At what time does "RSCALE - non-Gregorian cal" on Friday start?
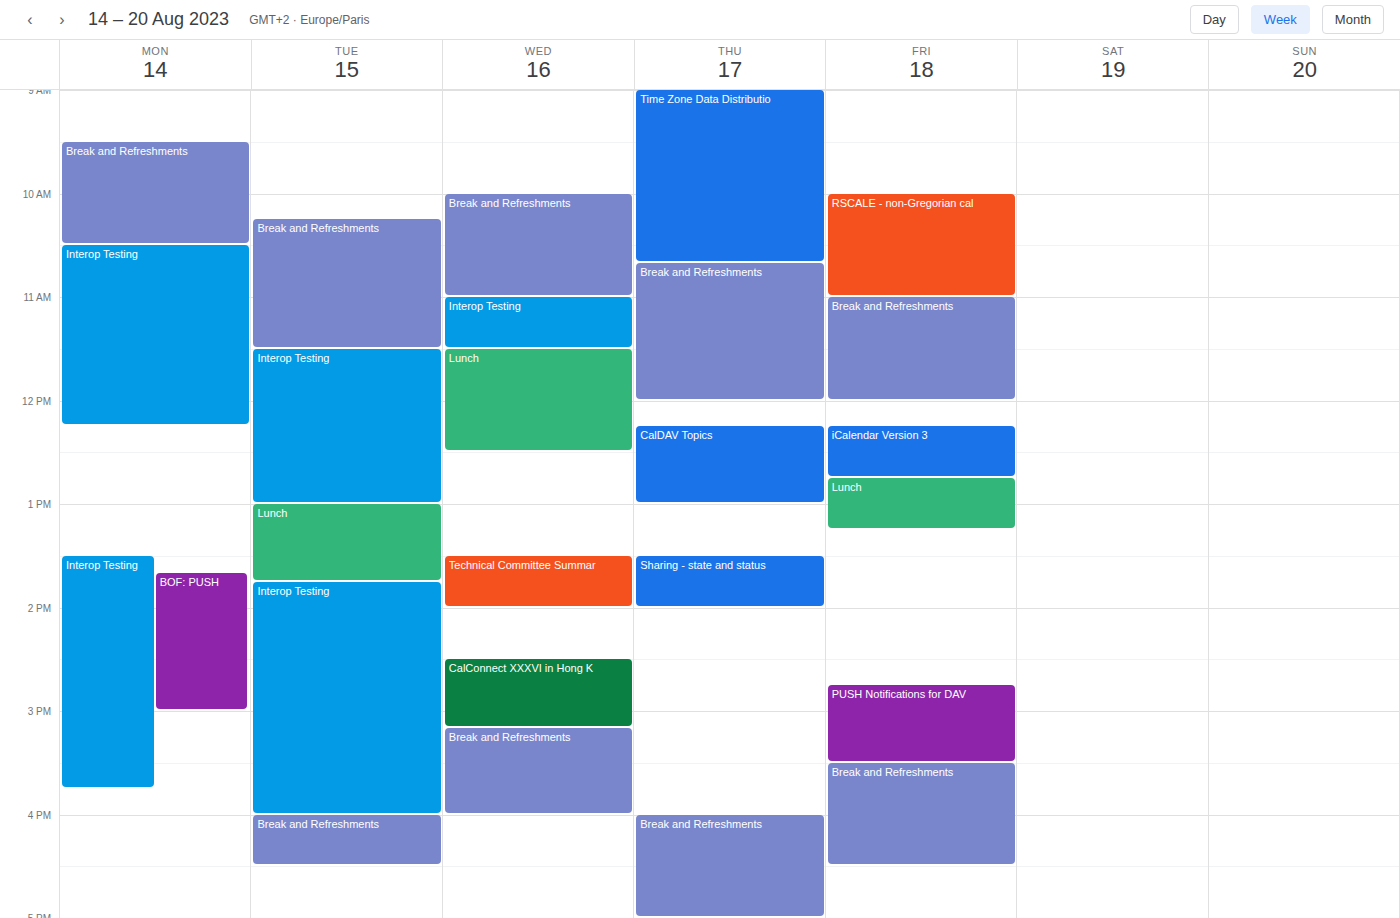
10:00 AM